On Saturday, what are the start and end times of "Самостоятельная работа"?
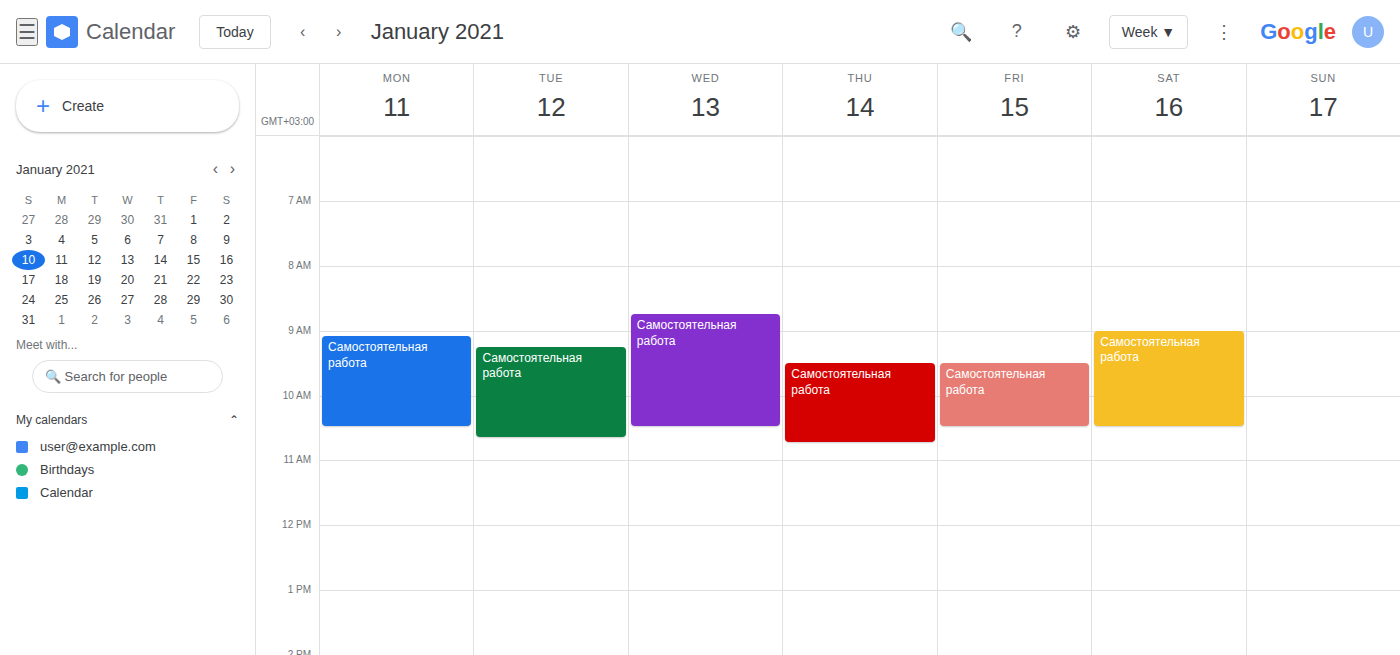
09:00 to 10:30